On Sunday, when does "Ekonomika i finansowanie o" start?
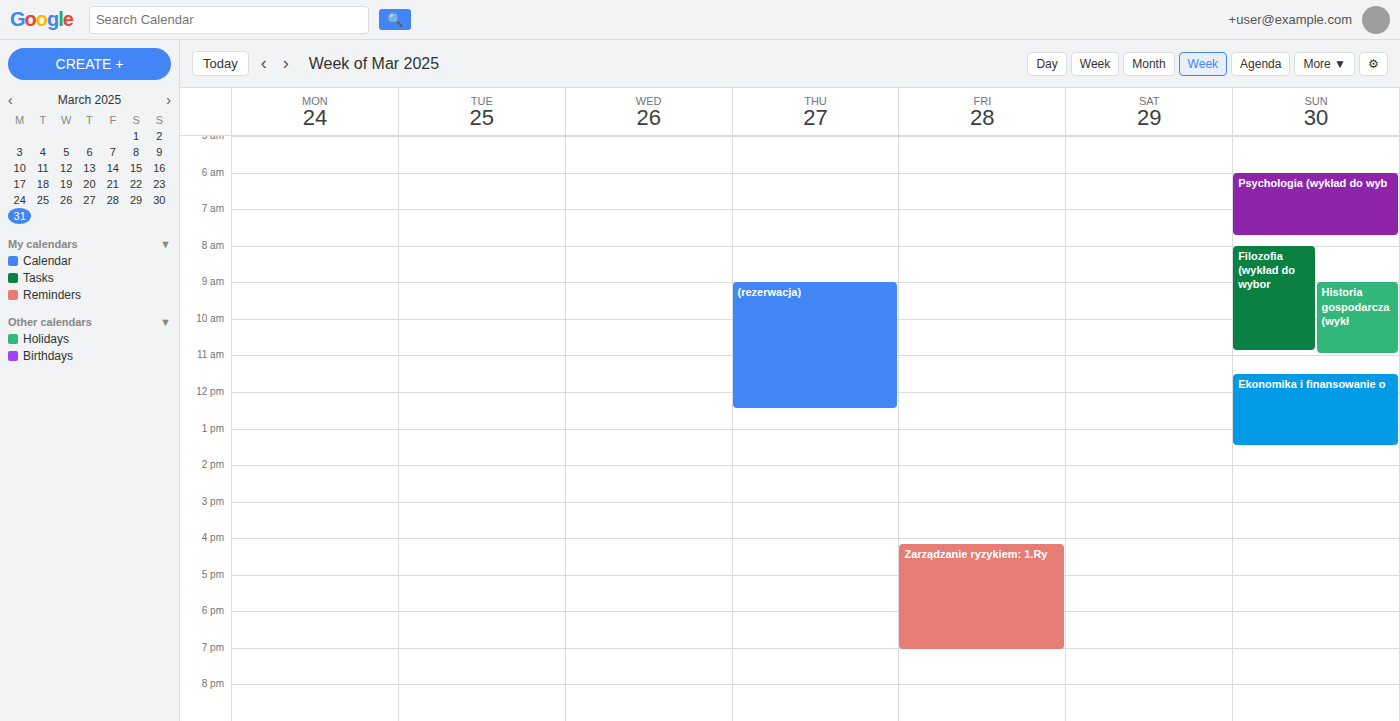
11:30 AM